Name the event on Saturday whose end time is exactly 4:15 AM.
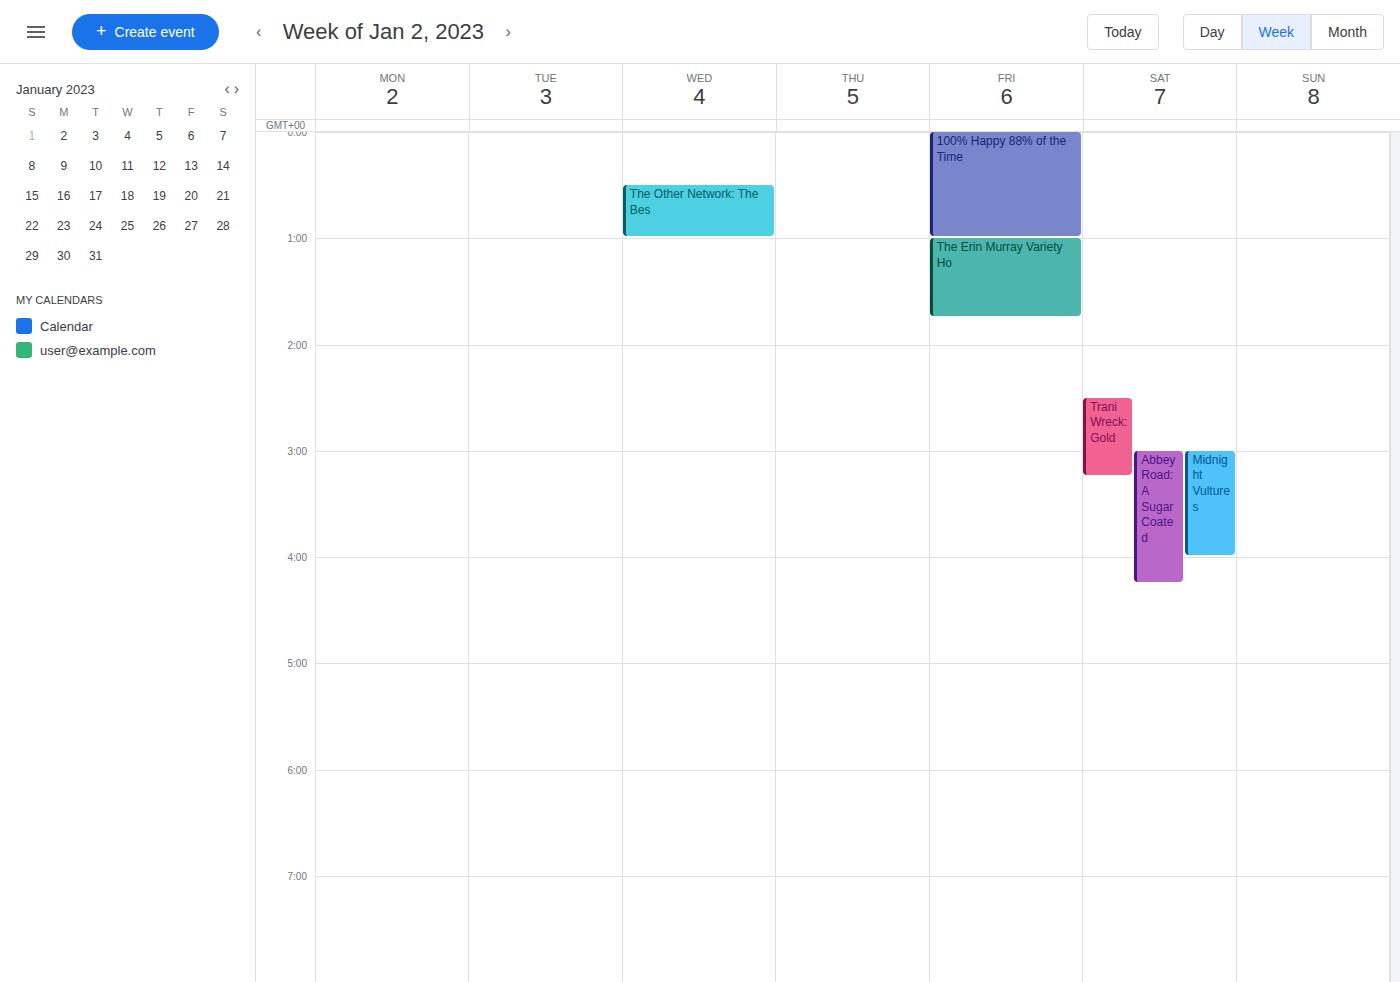
"Abbey Road: A Sugar Coated"